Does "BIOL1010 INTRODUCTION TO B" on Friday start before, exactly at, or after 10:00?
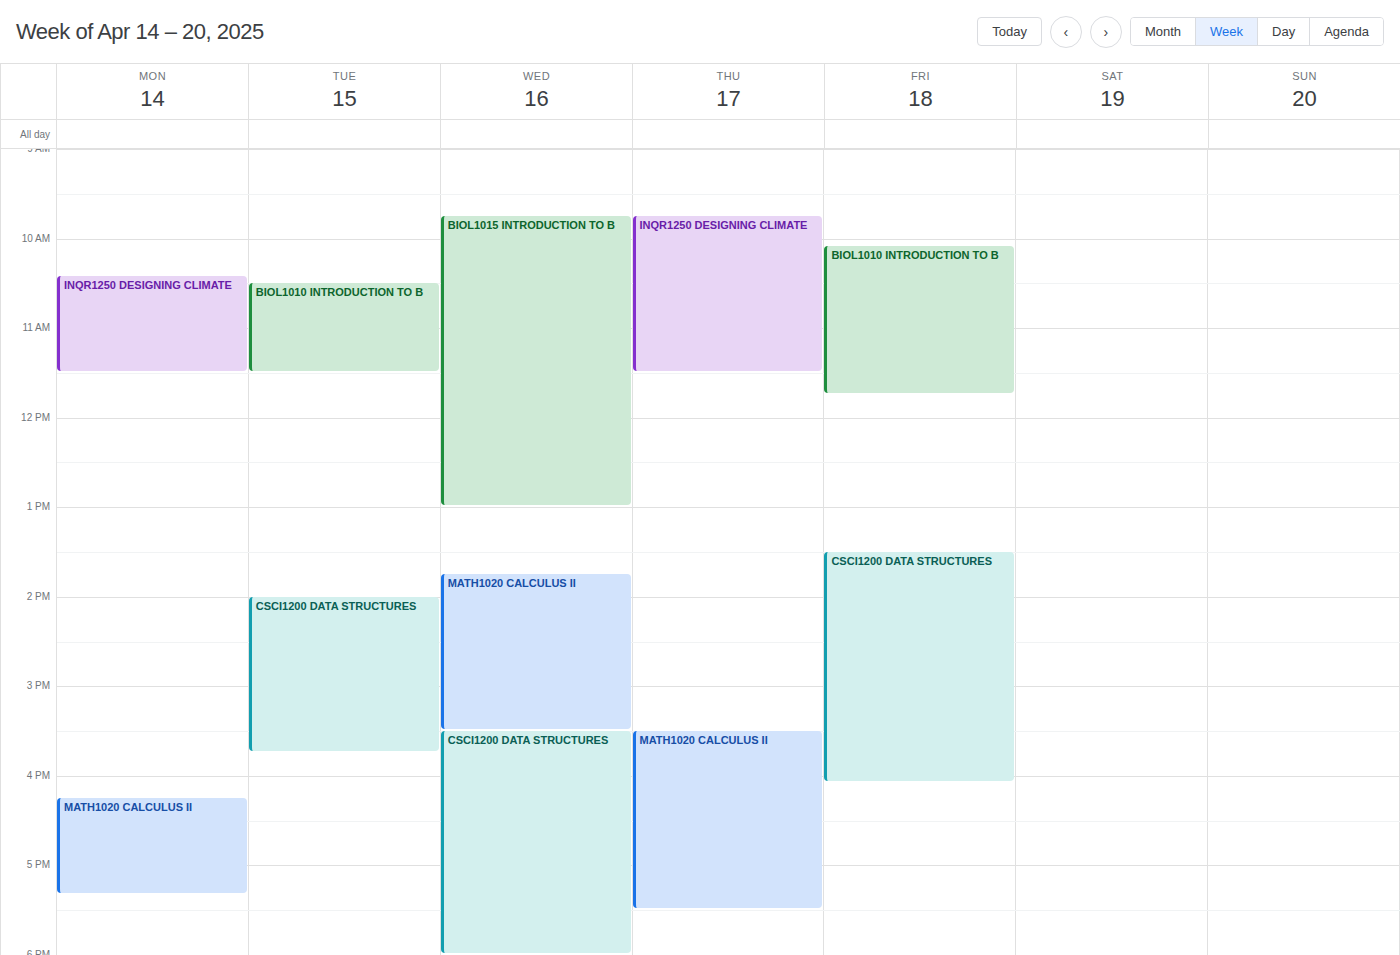
10:05 -- after 10:00, 5 minutes below the 10:00 line.